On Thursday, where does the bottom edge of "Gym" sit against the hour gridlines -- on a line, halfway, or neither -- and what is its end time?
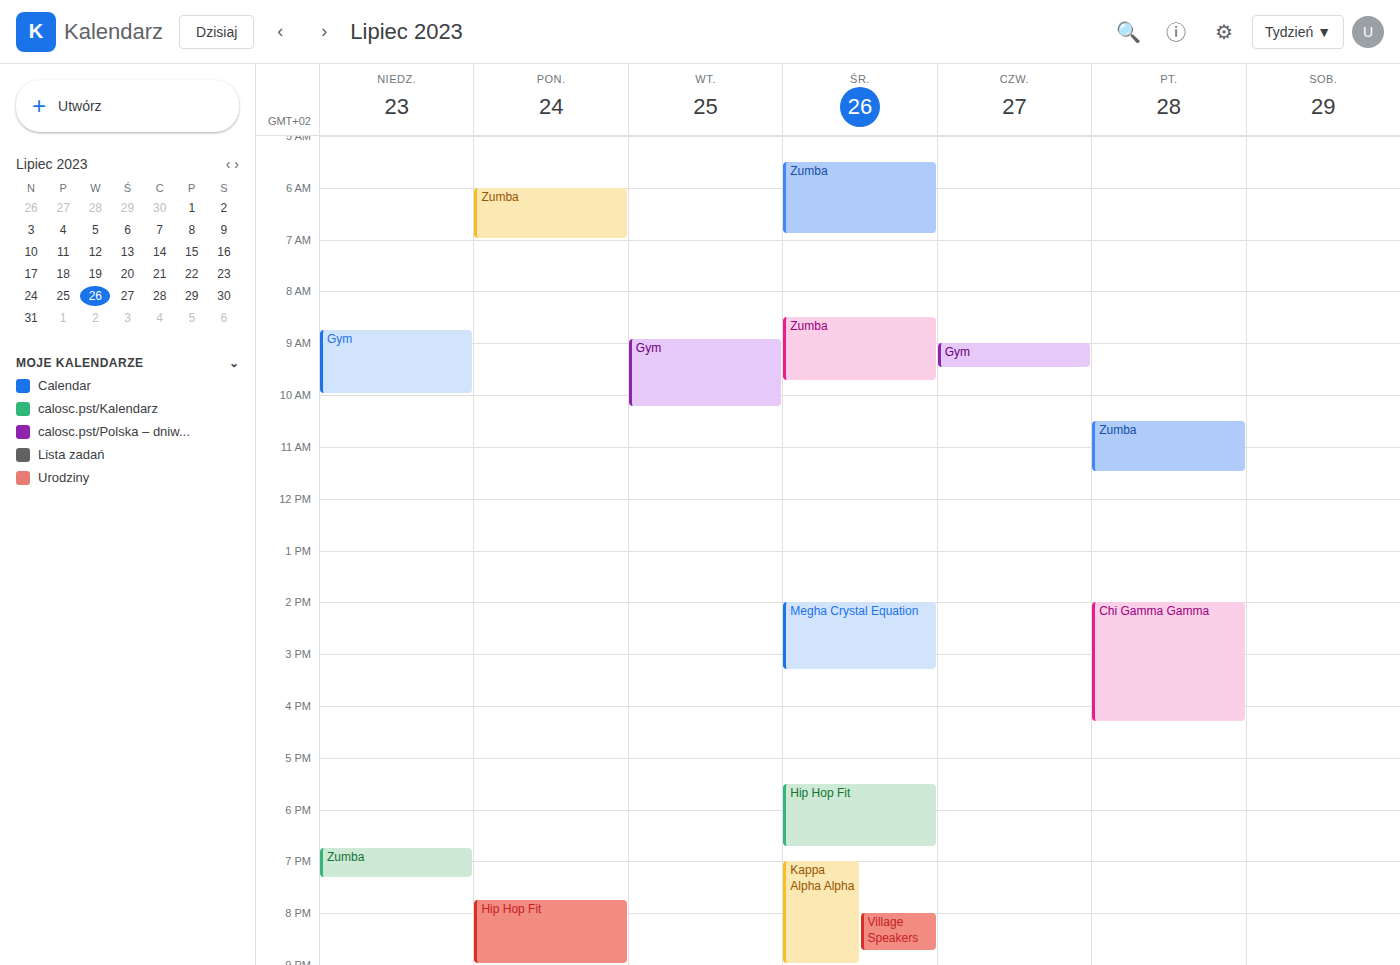
9:30 AM -- halfway between the 9 AM and 10 AM lines.